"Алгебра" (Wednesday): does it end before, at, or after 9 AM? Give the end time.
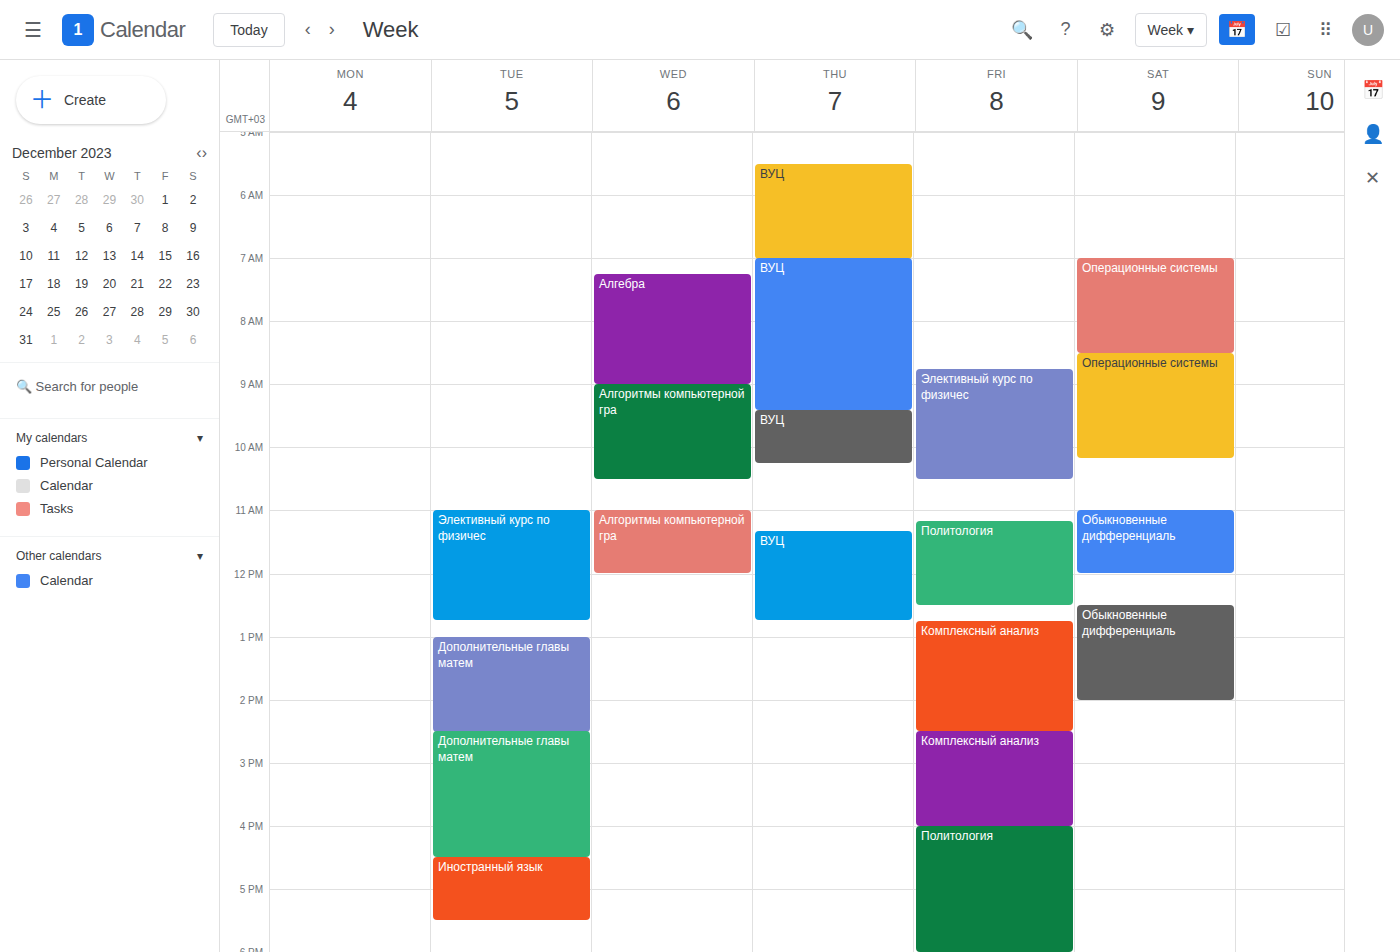
9:00 AM -- exactly at 9 AM, on the 9 AM line.